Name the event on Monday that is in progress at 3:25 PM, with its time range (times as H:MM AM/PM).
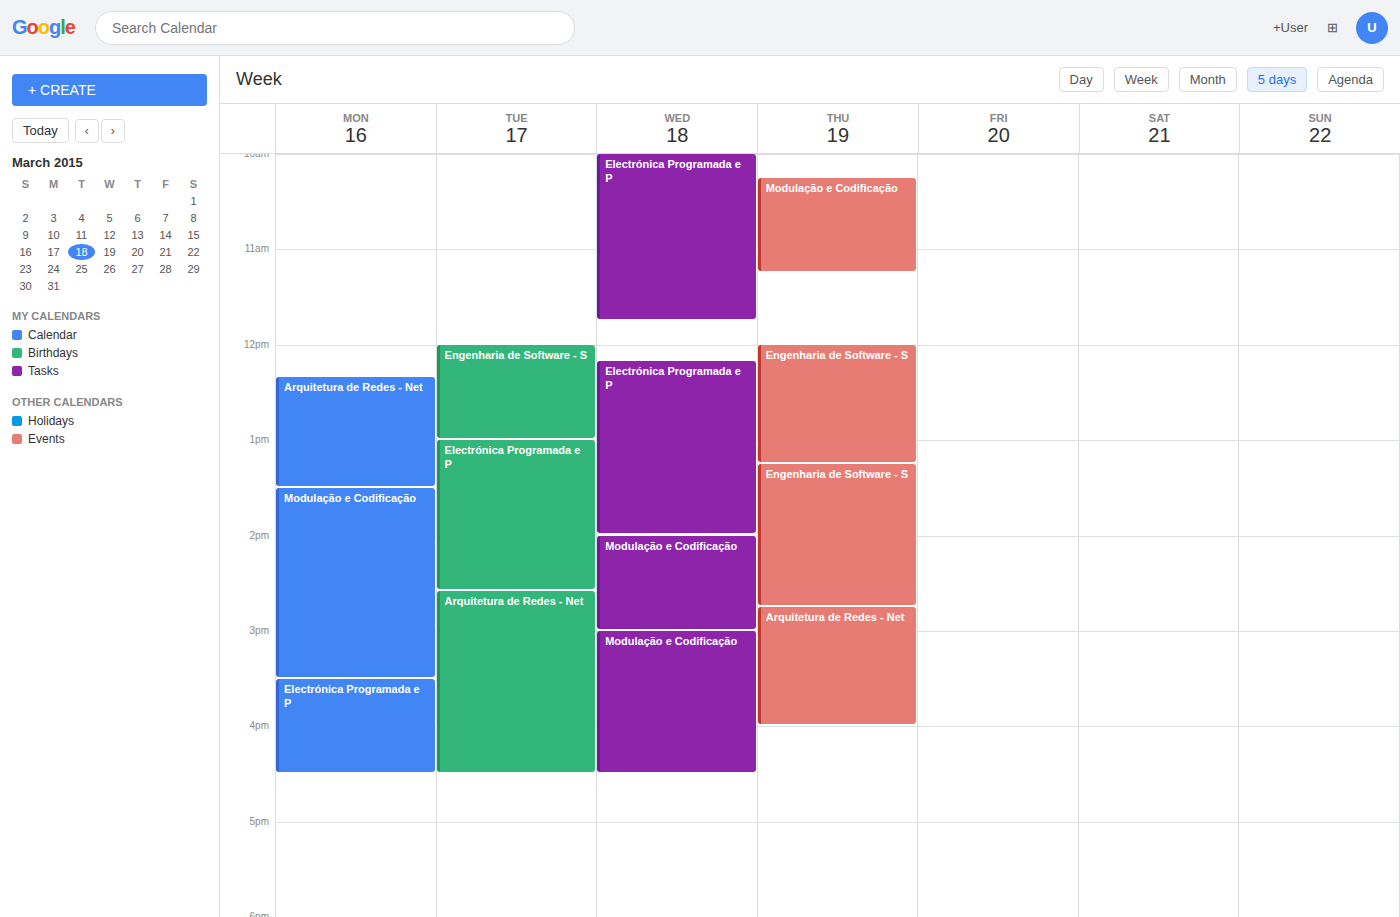
"Modulação e Codificação", 1:30 PM to 3:30 PM